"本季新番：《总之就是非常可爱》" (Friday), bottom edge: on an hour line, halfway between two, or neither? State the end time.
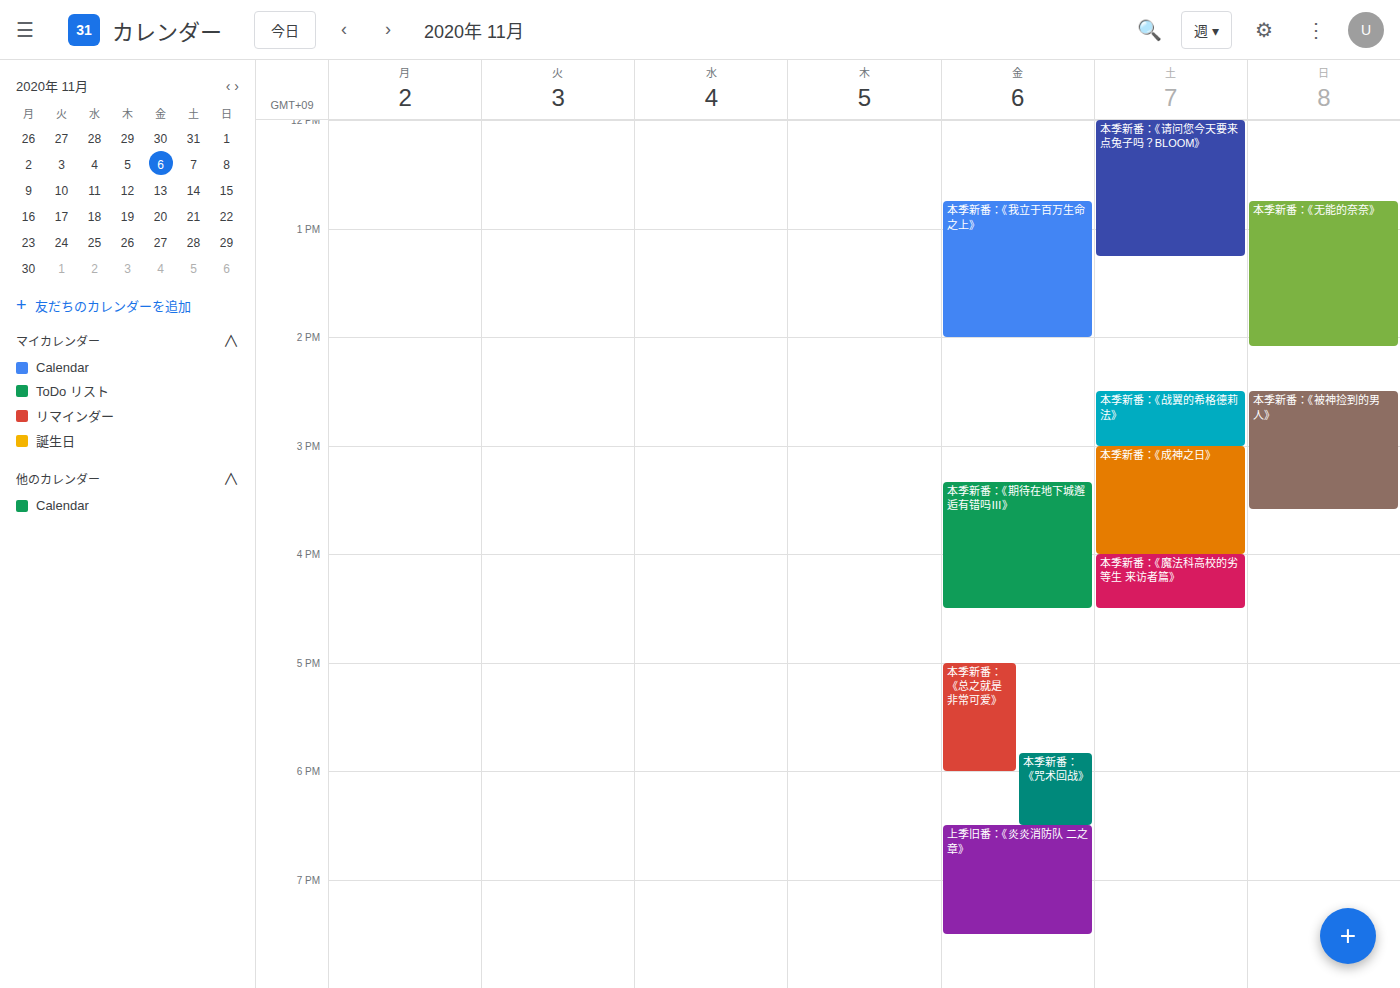
6:00 PM -- exactly on the 6 PM line.